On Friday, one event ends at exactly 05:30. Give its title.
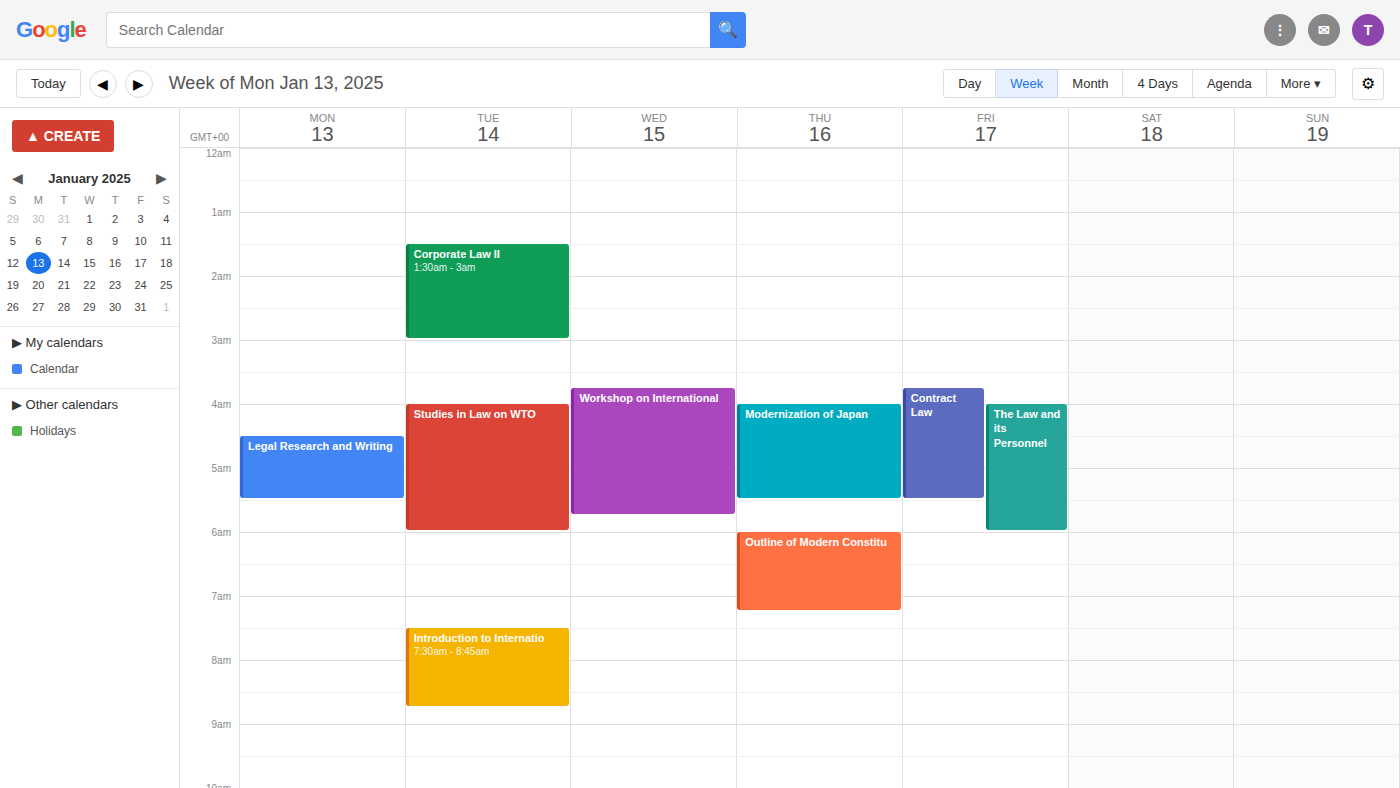
"Contract Law"